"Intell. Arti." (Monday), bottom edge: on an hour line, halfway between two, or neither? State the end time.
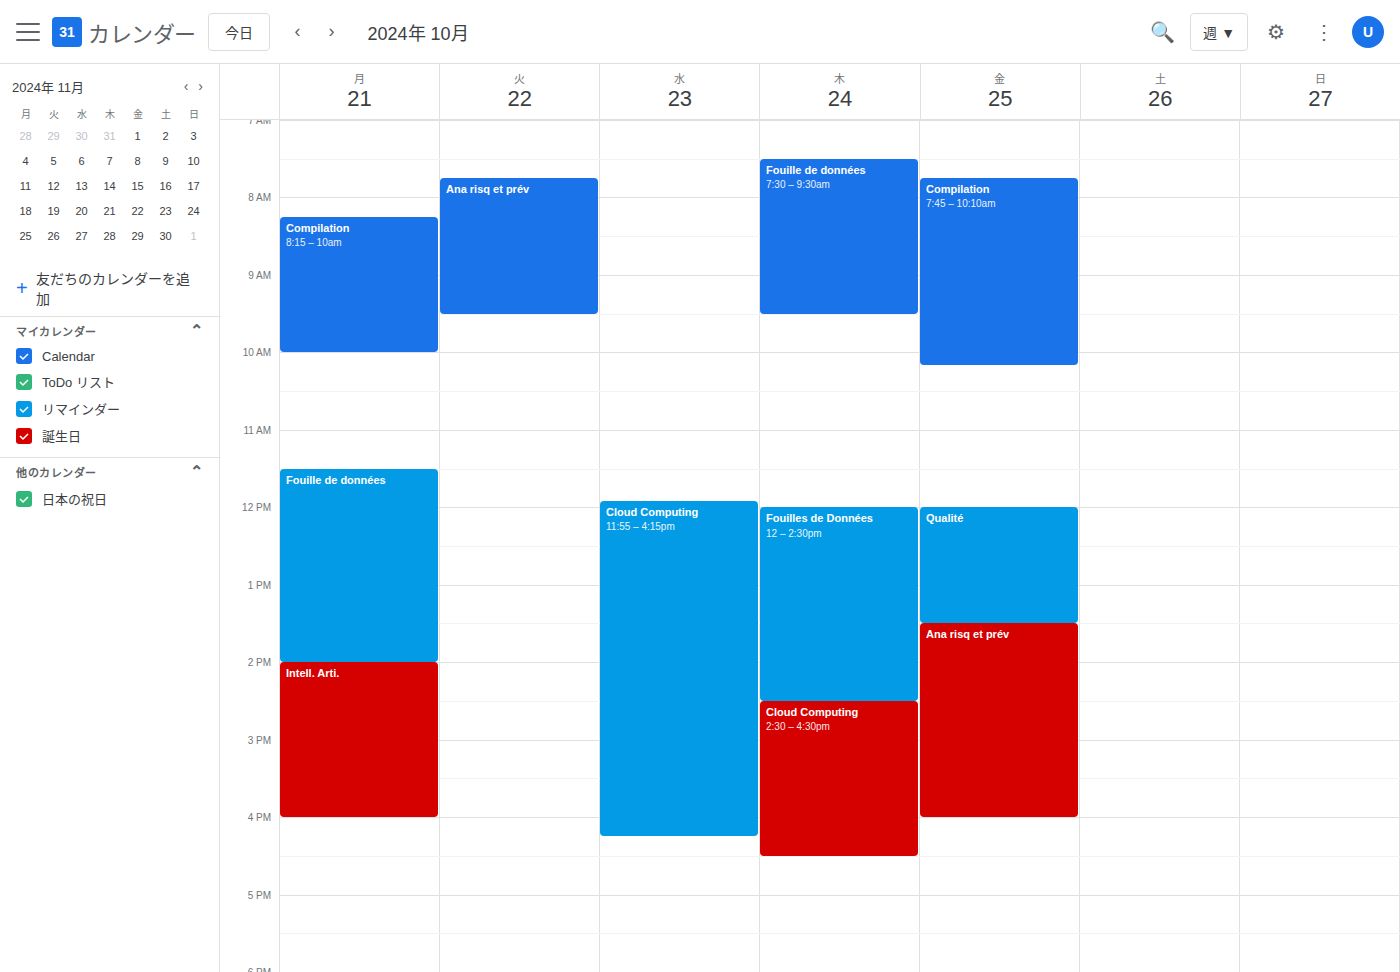
4:00 PM -- exactly on the 4 PM line.